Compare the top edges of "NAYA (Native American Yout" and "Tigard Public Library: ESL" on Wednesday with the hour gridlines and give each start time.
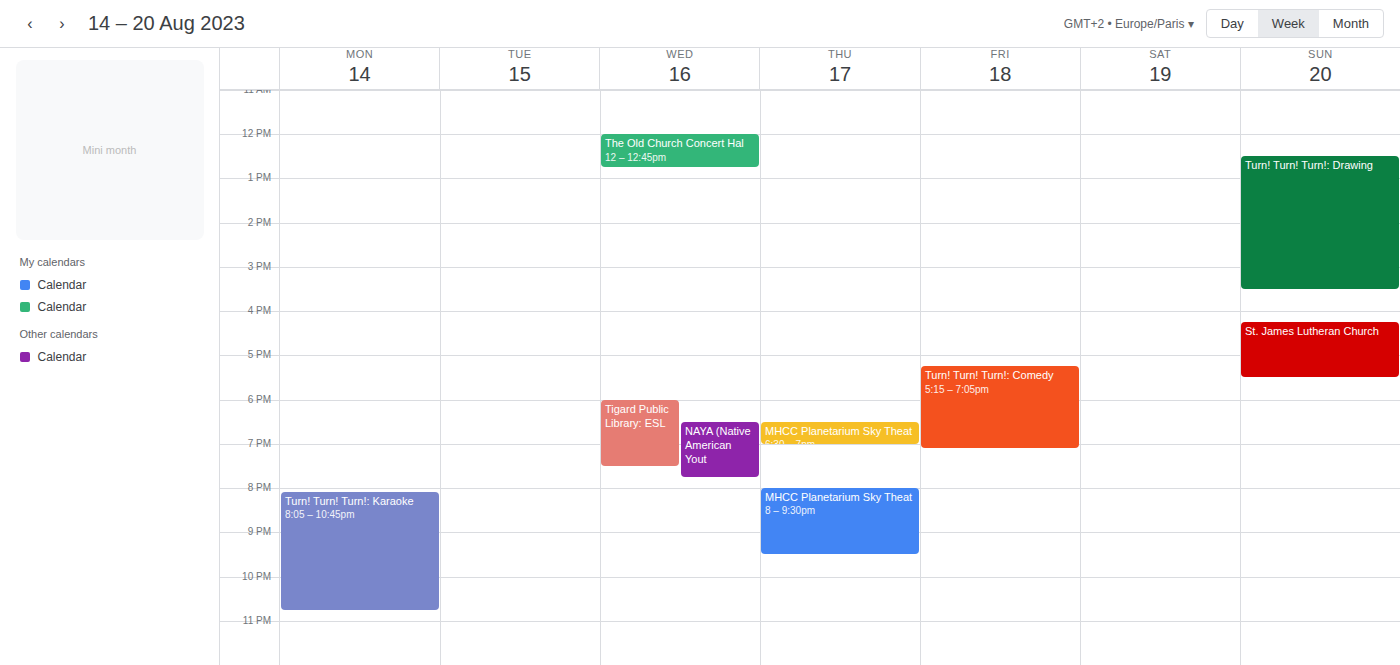
"NAYA (Native American Yout": 6:30 PM, halfway between the 6 PM and 7 PM lines. "Tigard Public Library: ESL": 6:00 PM, exactly on the 6 PM line.